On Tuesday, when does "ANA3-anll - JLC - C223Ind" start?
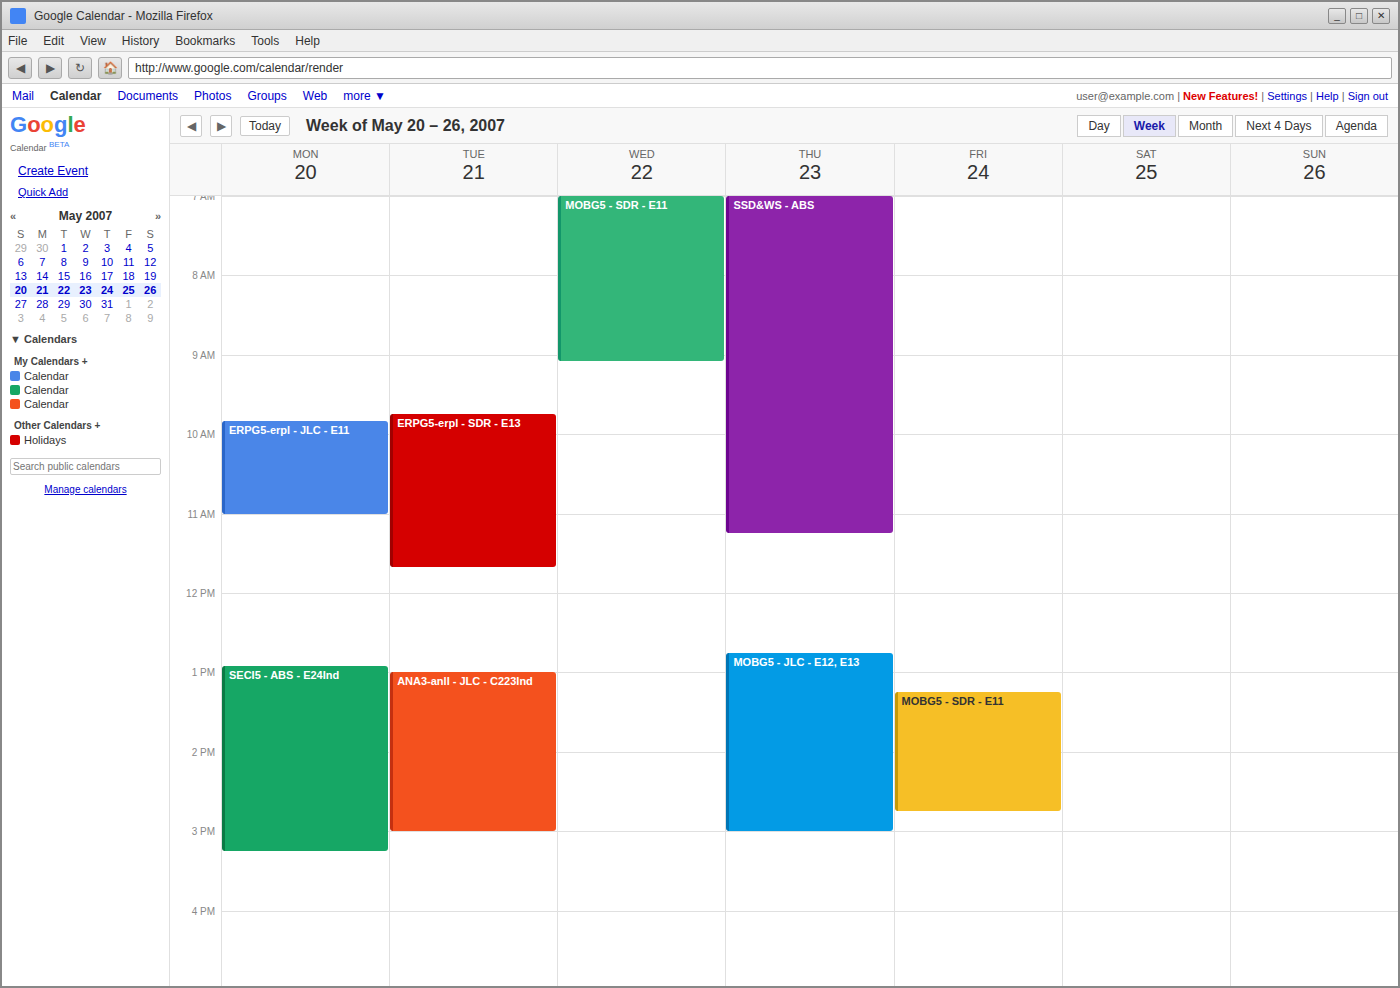
1:00 PM